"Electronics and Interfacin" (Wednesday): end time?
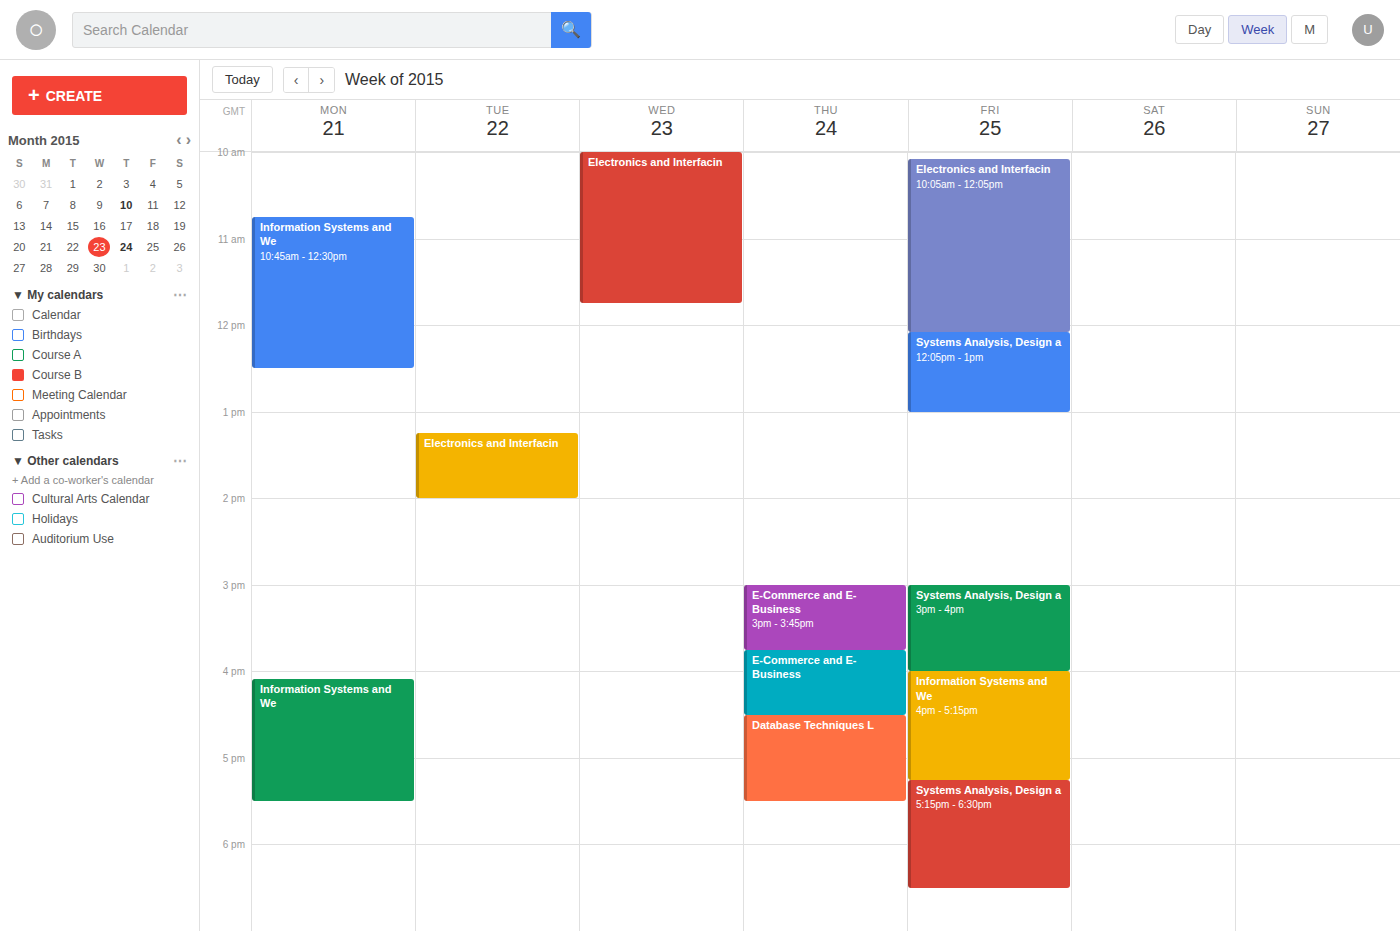
11:45 AM